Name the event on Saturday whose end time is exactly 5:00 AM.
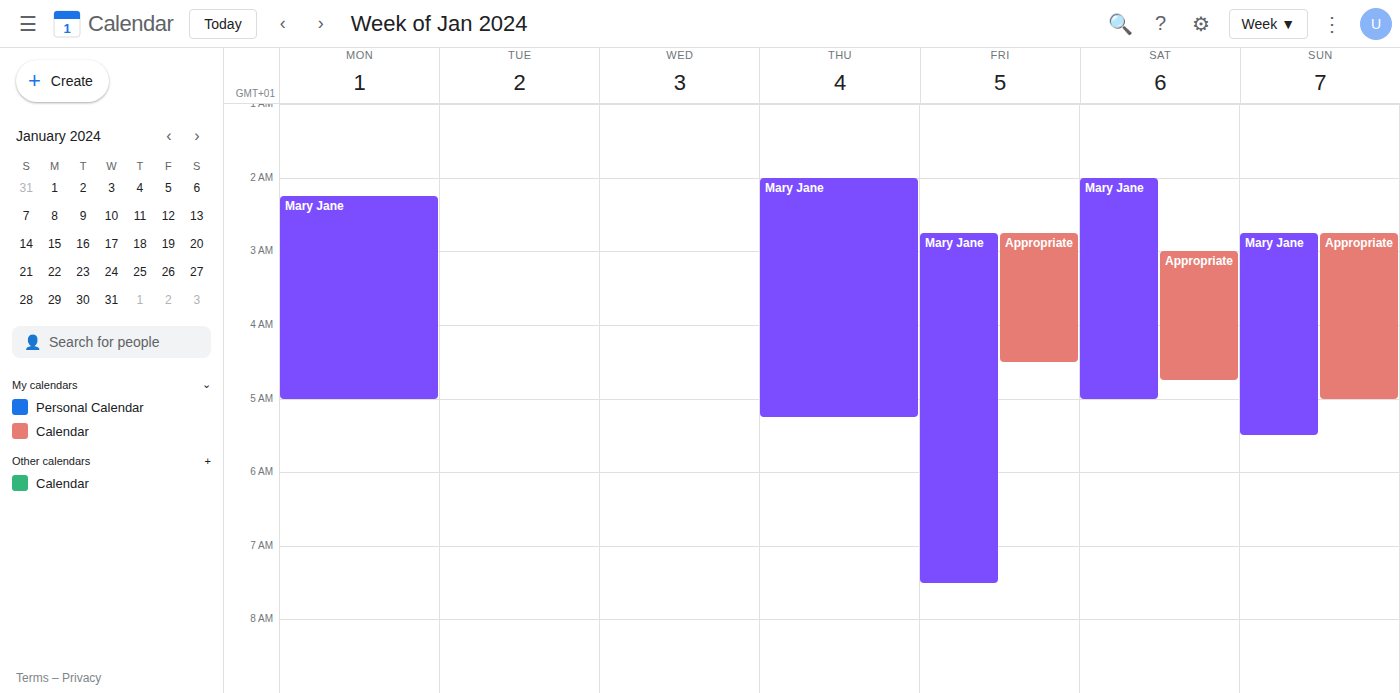
"Mary Jane"